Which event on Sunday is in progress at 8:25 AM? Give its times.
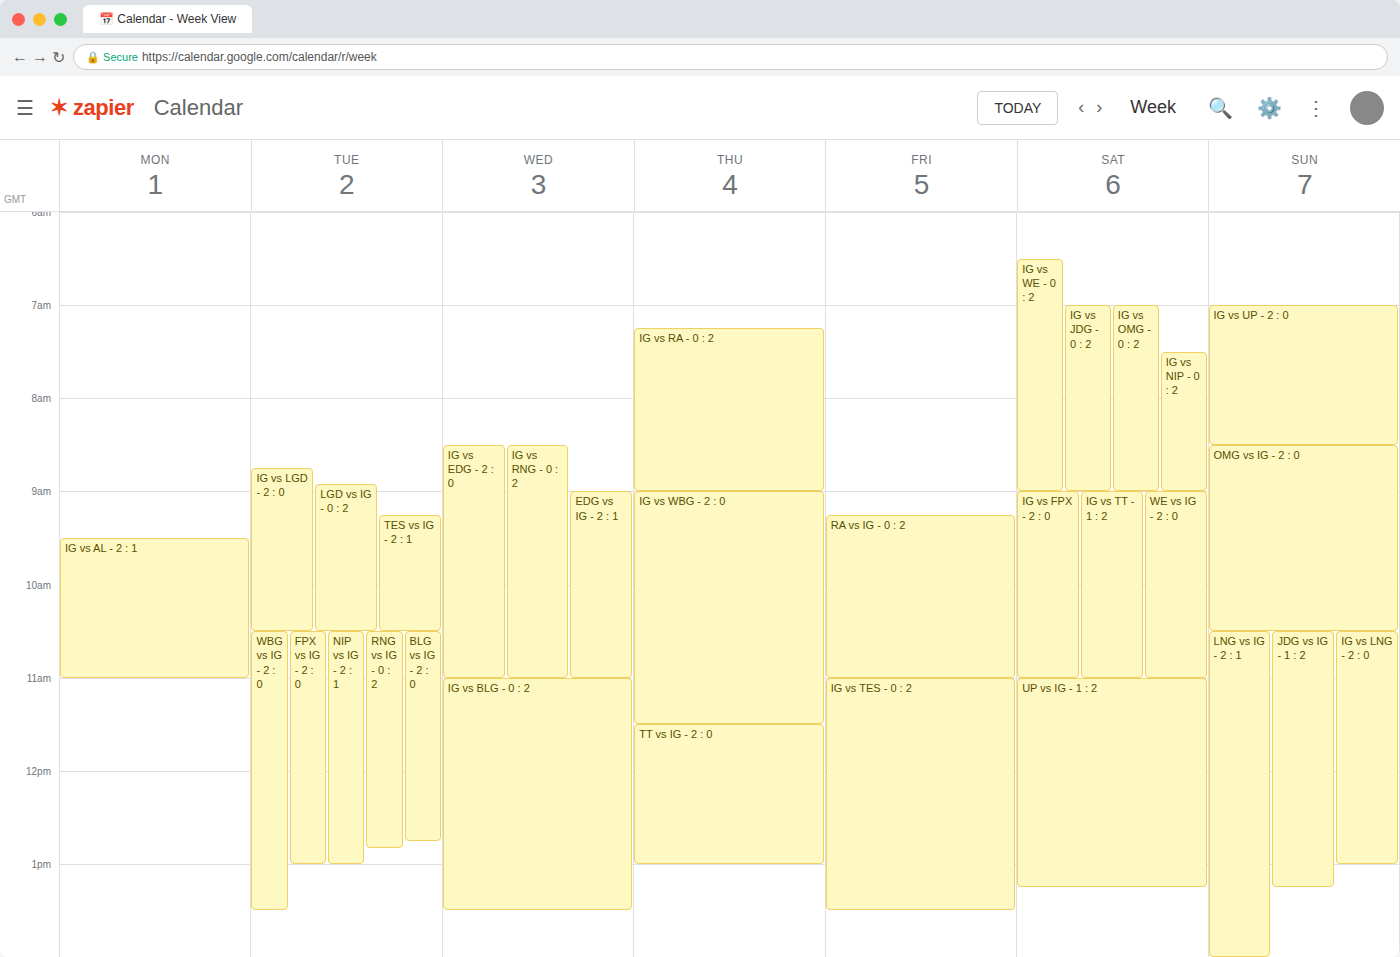
"IG vs UP - 2 : 0", 7:00 AM to 8:30 AM